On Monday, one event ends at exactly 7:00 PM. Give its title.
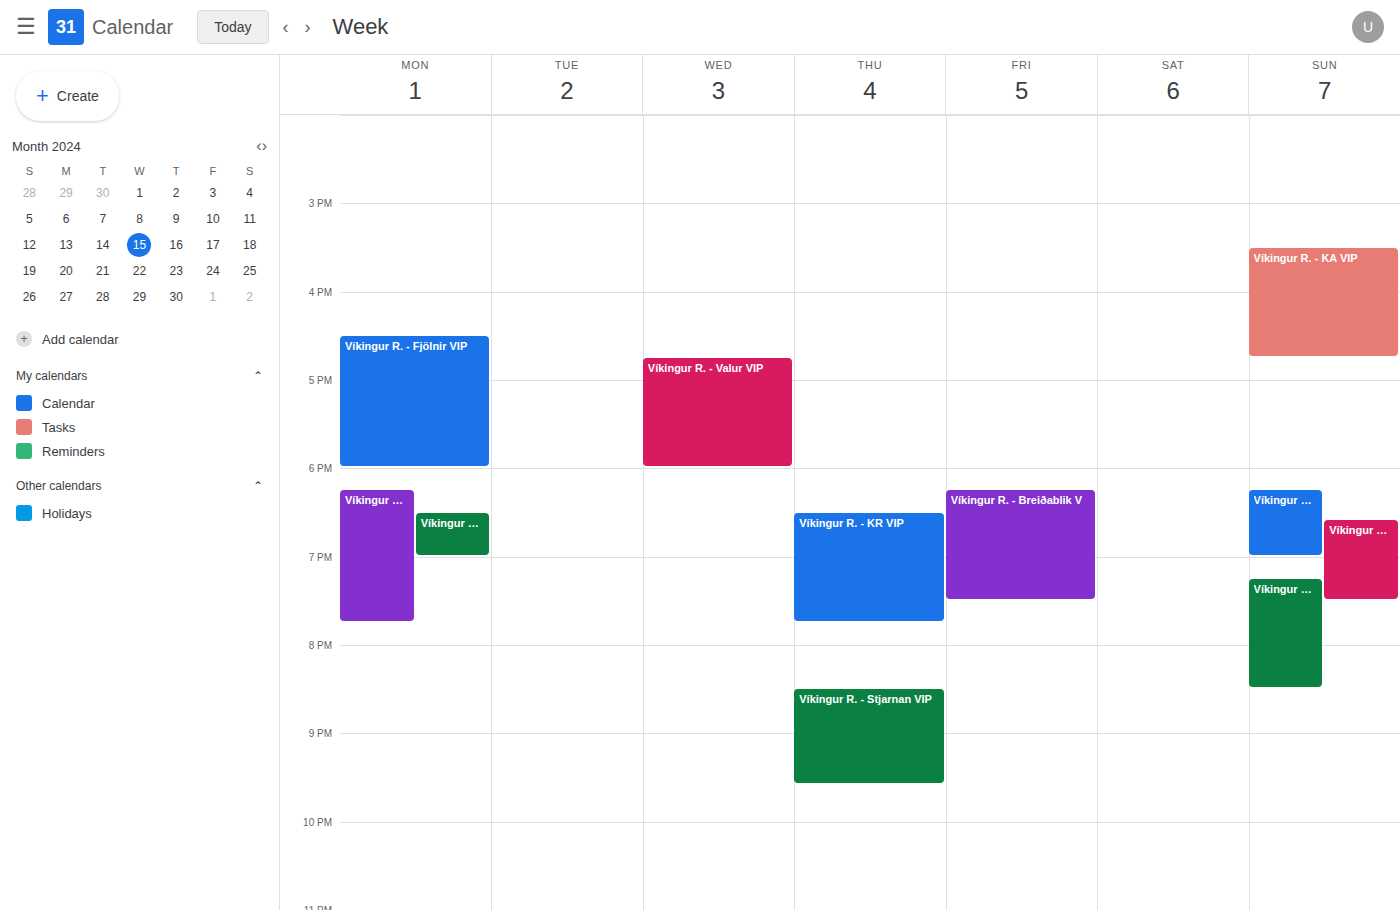
"Víkingur R. - FH VIP"